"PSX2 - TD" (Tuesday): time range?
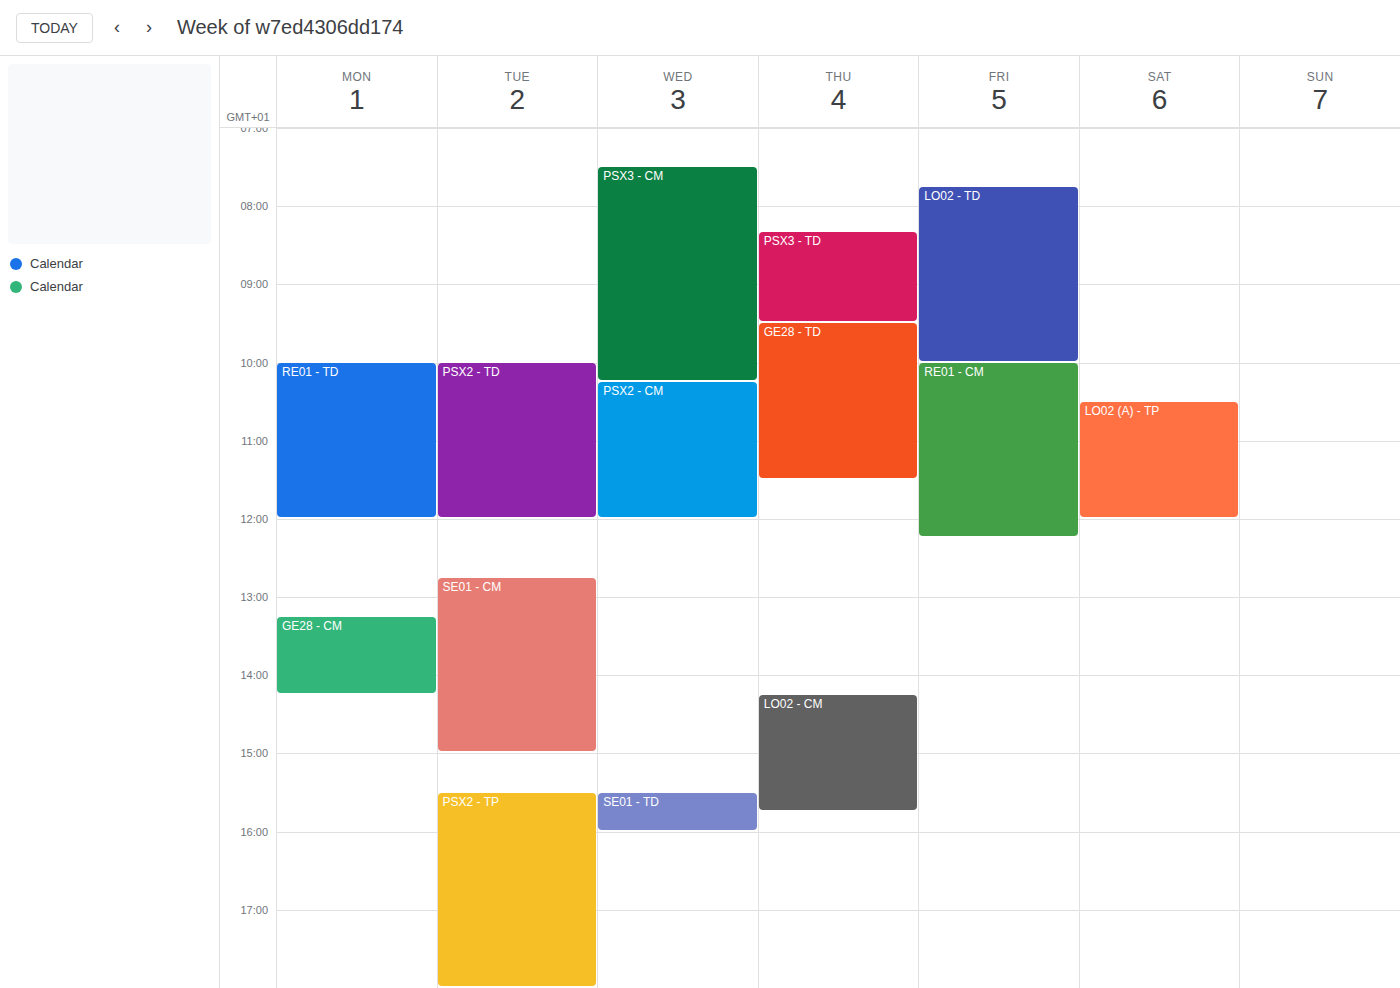
10:00 AM to 12:00 PM